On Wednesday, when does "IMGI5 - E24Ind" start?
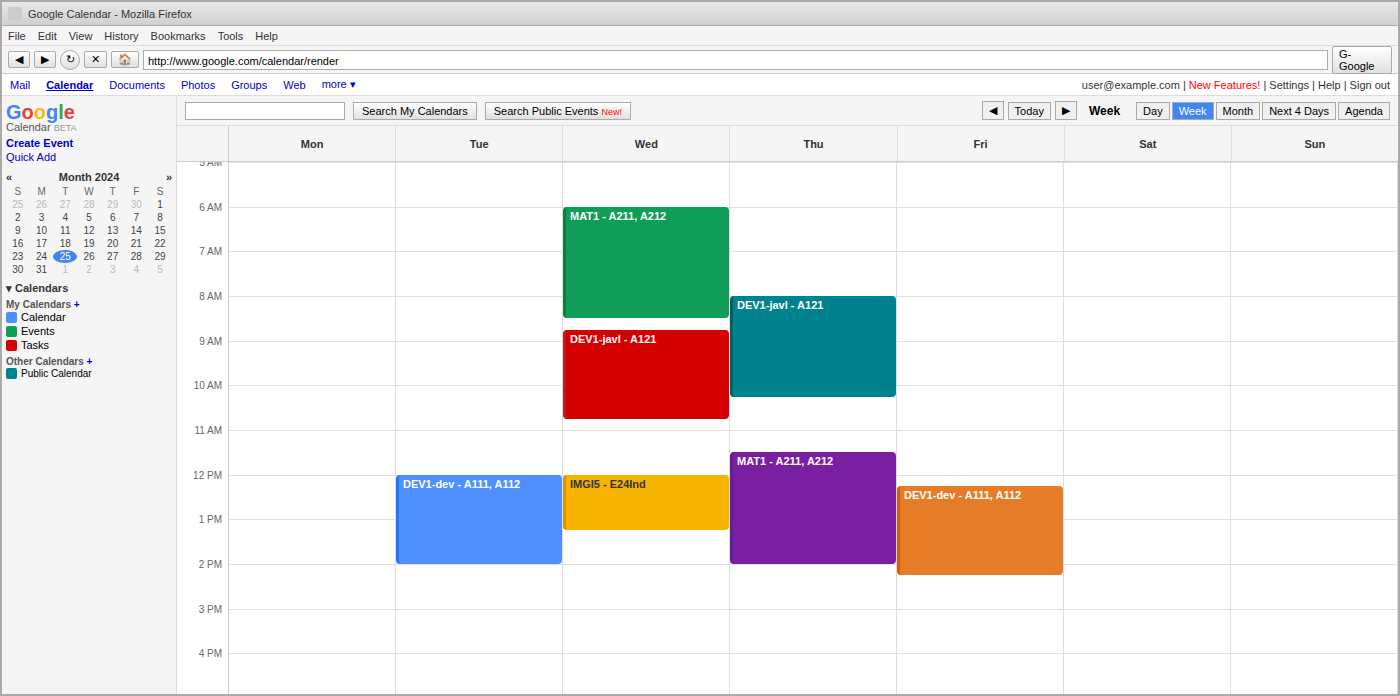
12:00 PM